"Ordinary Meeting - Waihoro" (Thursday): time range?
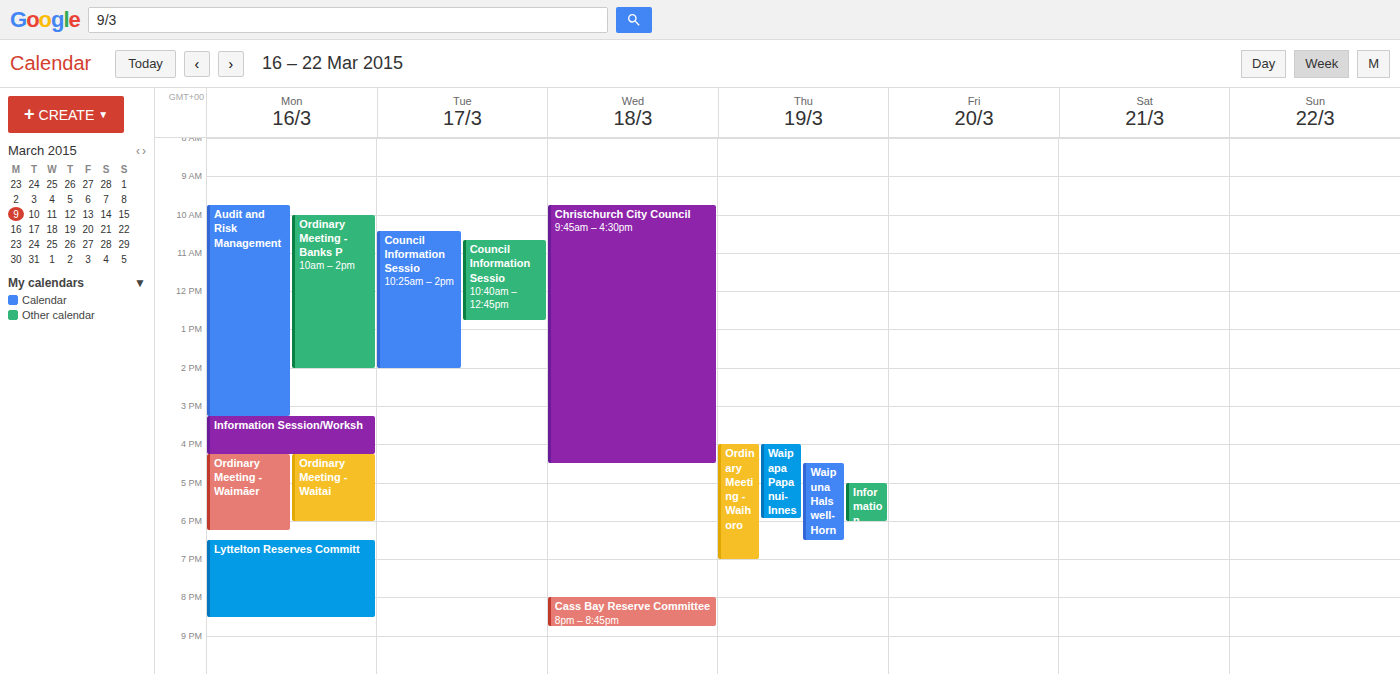
16:00 to 19:00